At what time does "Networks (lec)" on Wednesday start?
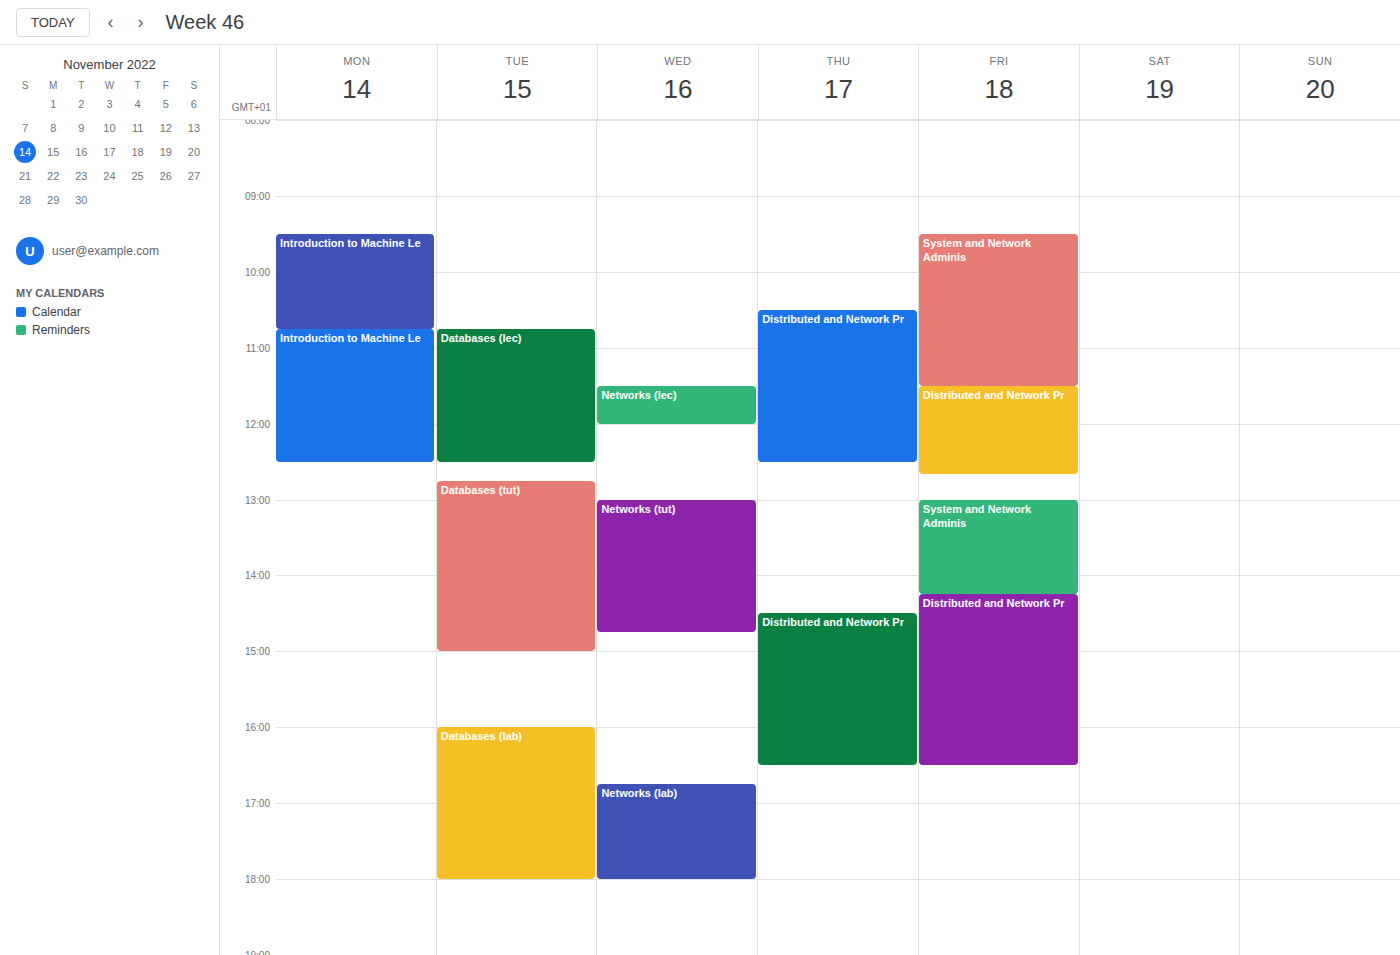
11:30 AM